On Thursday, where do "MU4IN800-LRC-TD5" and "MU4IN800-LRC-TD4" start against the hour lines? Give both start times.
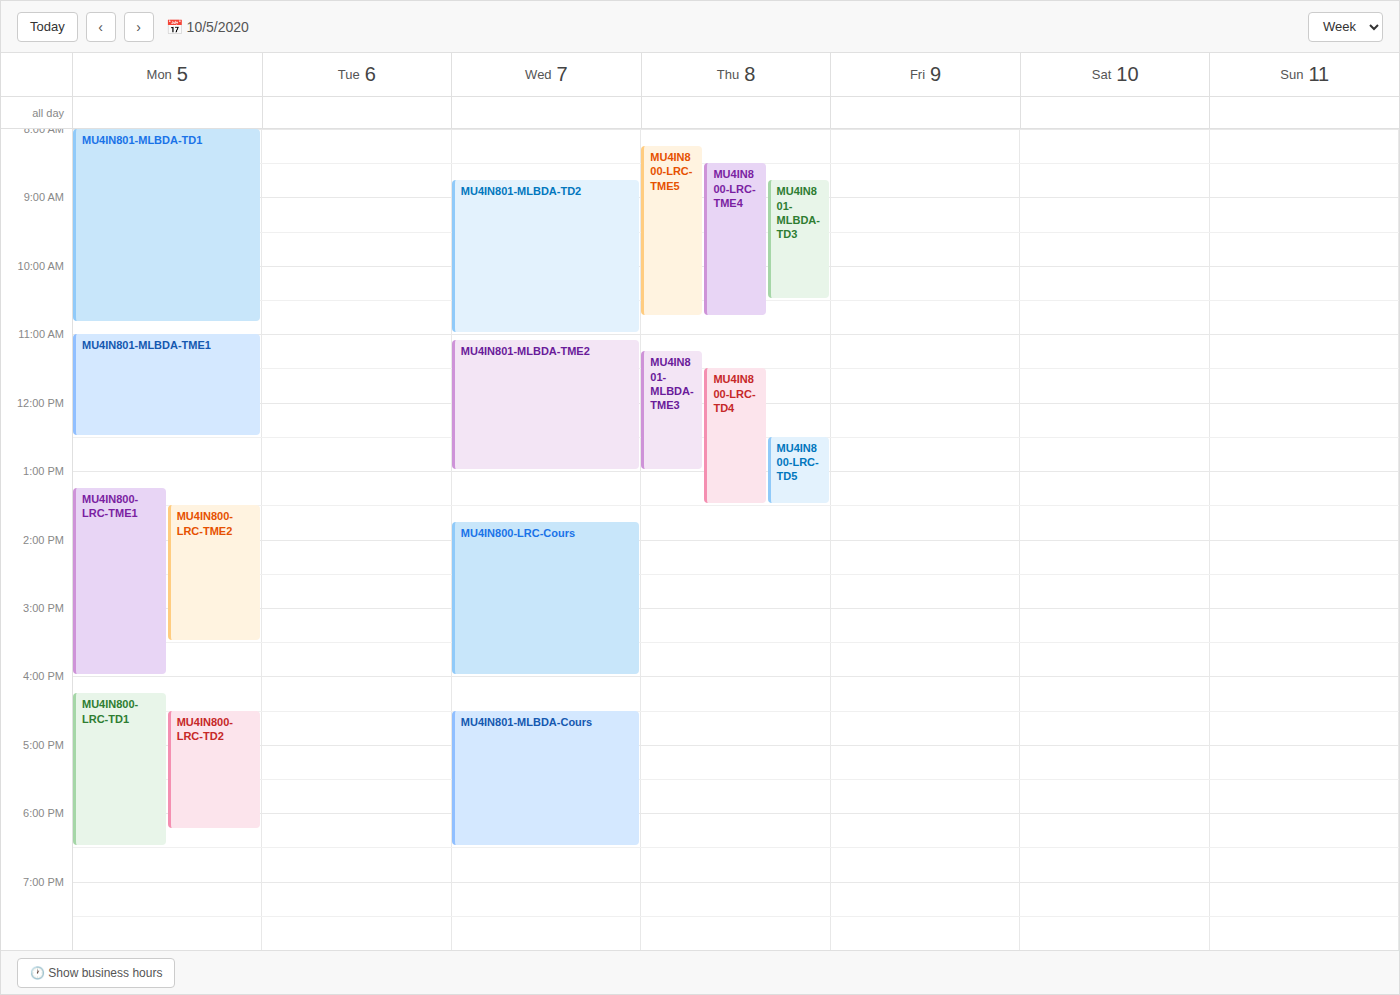
"MU4IN800-LRC-TD5": 12:30 PM, halfway between the 12 PM and 1 PM lines. "MU4IN800-LRC-TD4": 11:30 AM, halfway between the 11 AM and 12 PM lines.